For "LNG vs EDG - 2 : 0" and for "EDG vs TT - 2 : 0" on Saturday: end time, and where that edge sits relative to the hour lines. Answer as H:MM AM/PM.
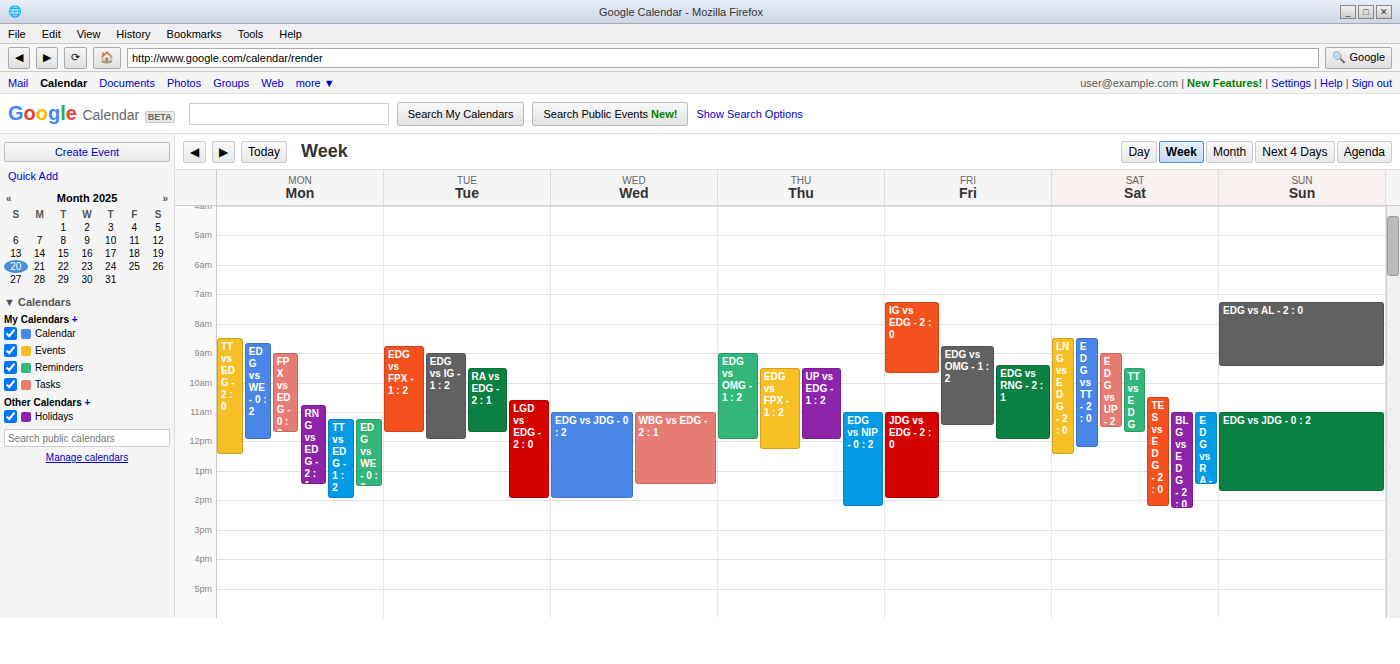
"LNG vs EDG - 2 : 0": 12:30 PM, halfway between the 12 PM and 1 PM lines. "EDG vs TT - 2 : 0": 12:15 PM, neither: a quarter of the way from the 12 PM line to the 1 PM line.